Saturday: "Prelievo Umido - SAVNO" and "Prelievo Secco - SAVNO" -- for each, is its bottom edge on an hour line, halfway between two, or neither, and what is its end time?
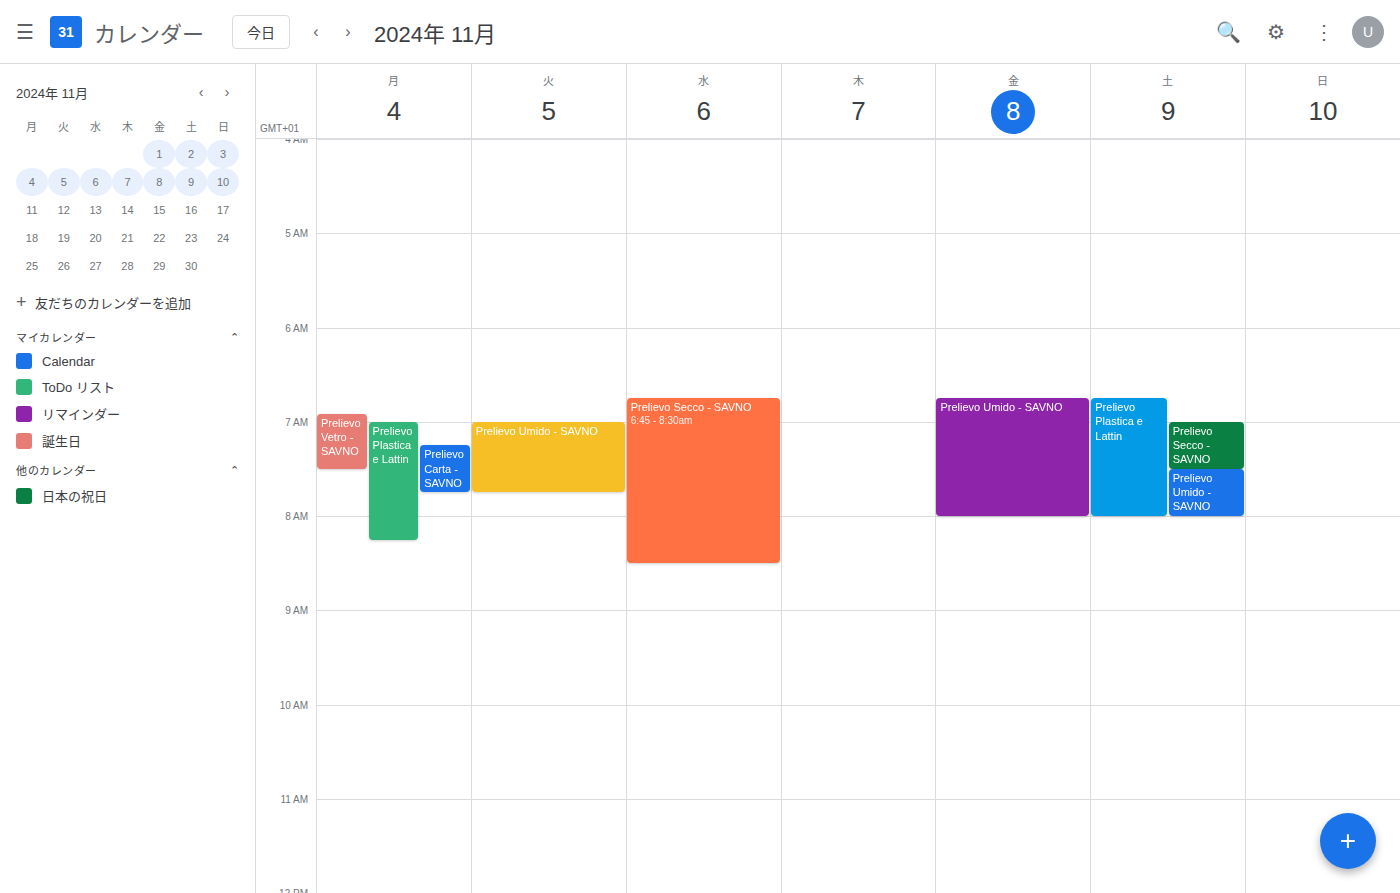
"Prelievo Umido - SAVNO": 8:00 AM, exactly on the 8 AM line. "Prelievo Secco - SAVNO": 7:30 AM, halfway between the 7 AM and 8 AM lines.